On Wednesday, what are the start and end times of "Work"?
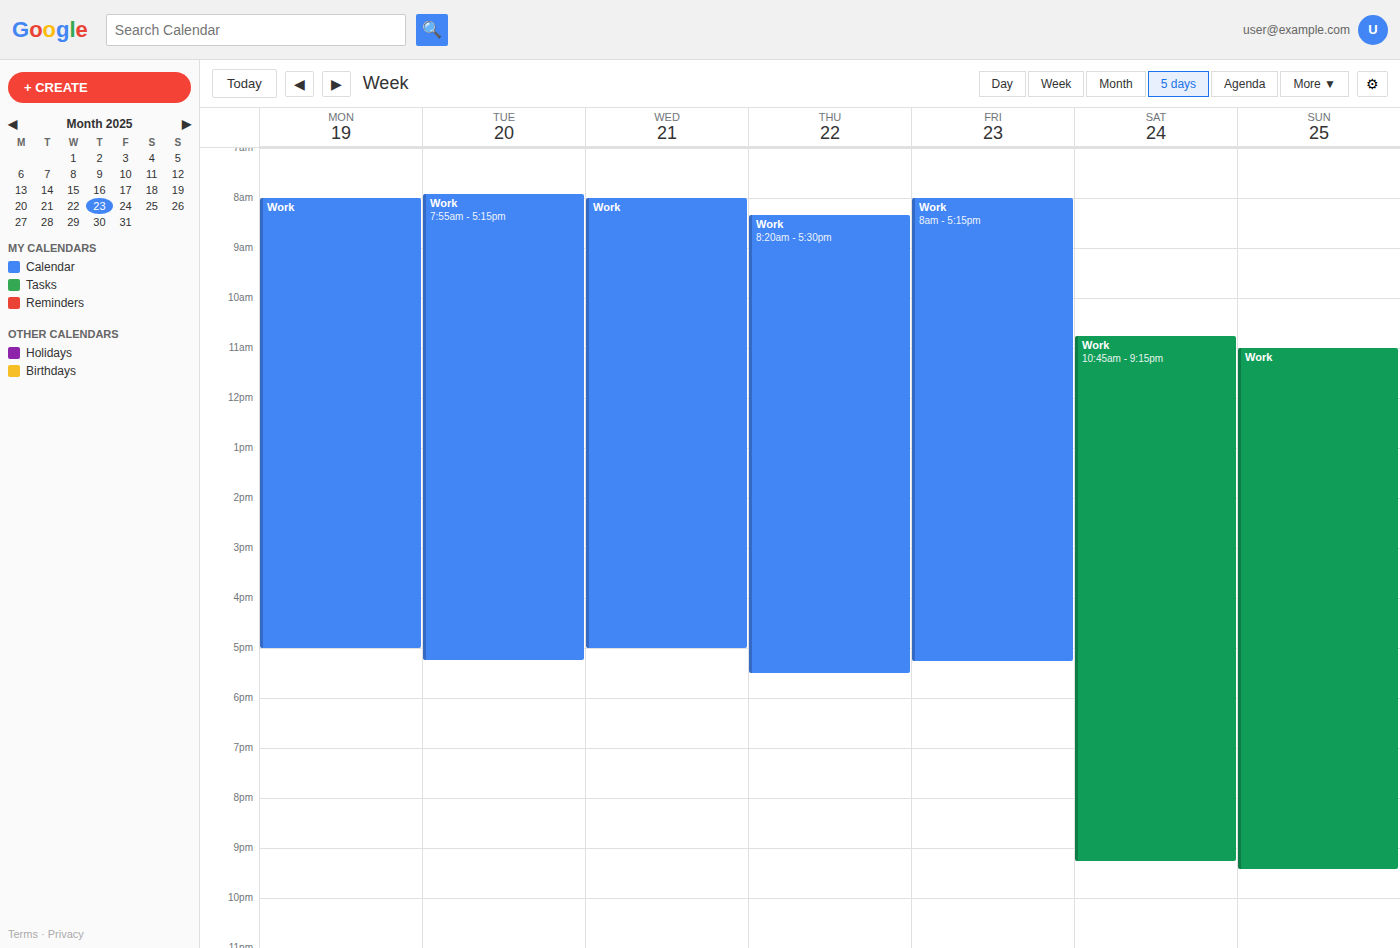
8:00 AM to 5:00 PM